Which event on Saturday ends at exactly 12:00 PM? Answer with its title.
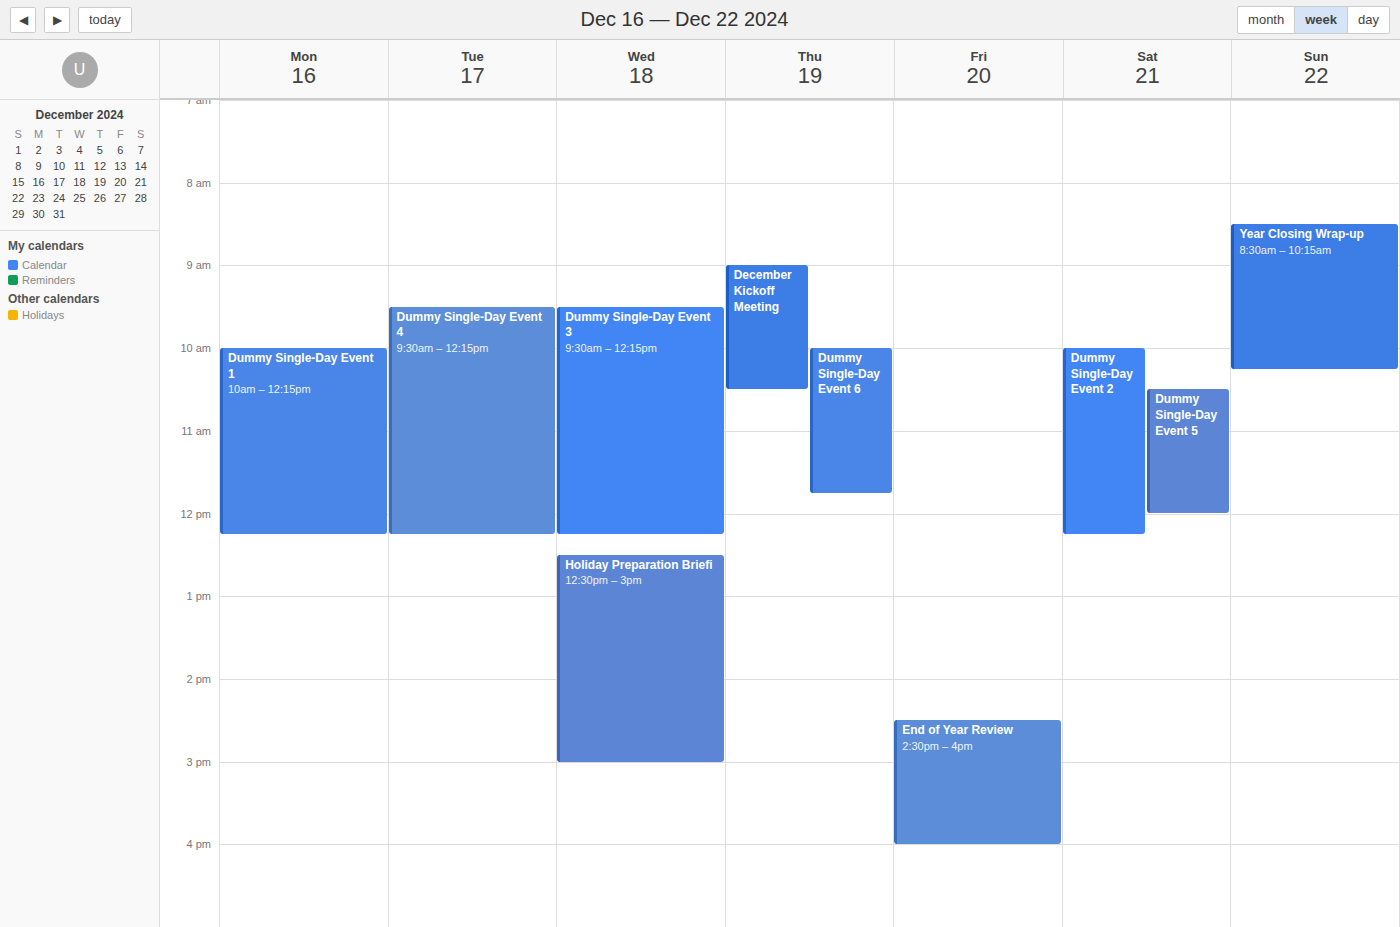
"Dummy Single-Day Event 5"